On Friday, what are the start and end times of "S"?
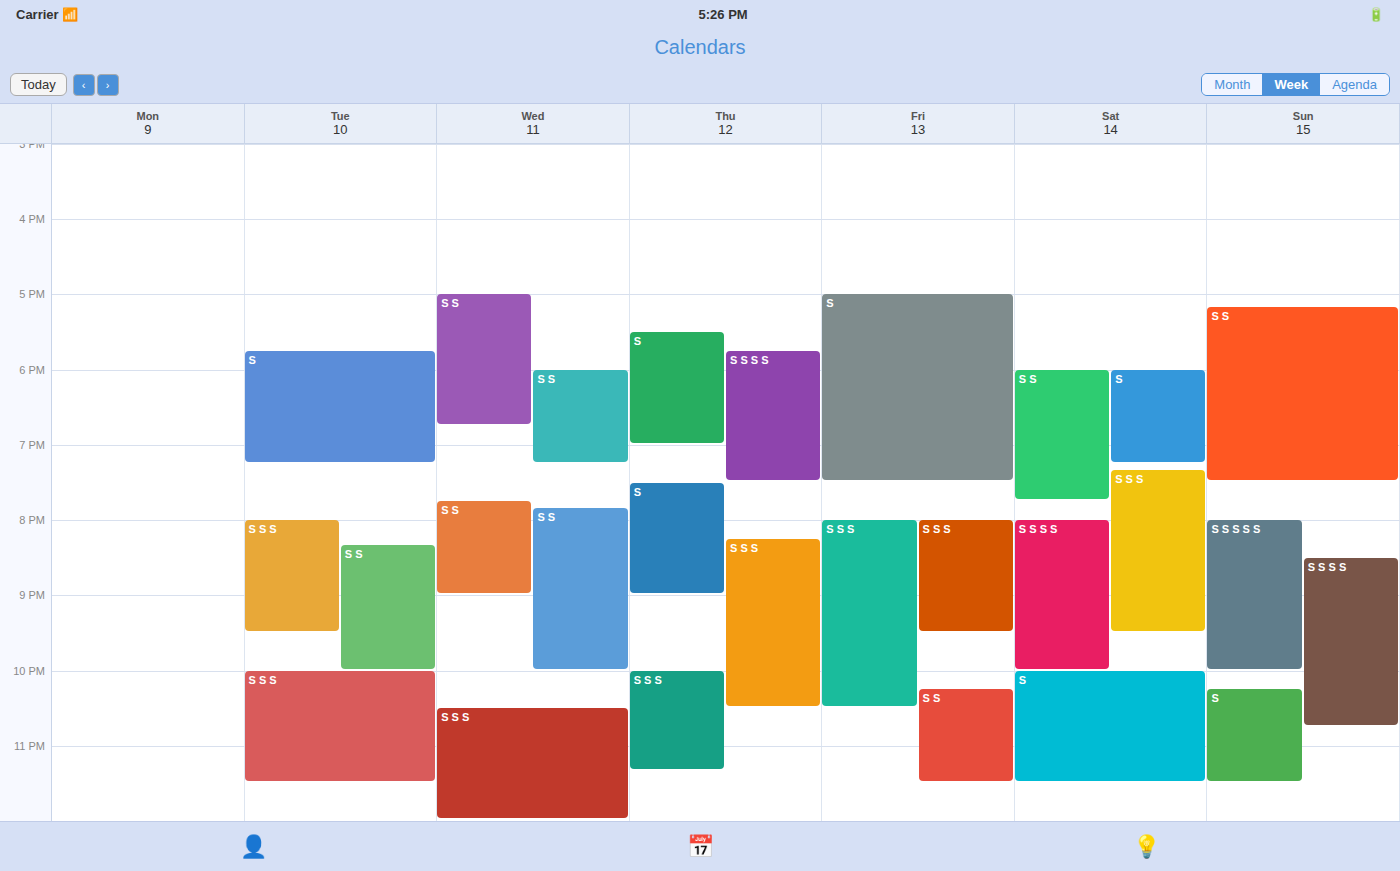
5:00 PM to 7:30 PM